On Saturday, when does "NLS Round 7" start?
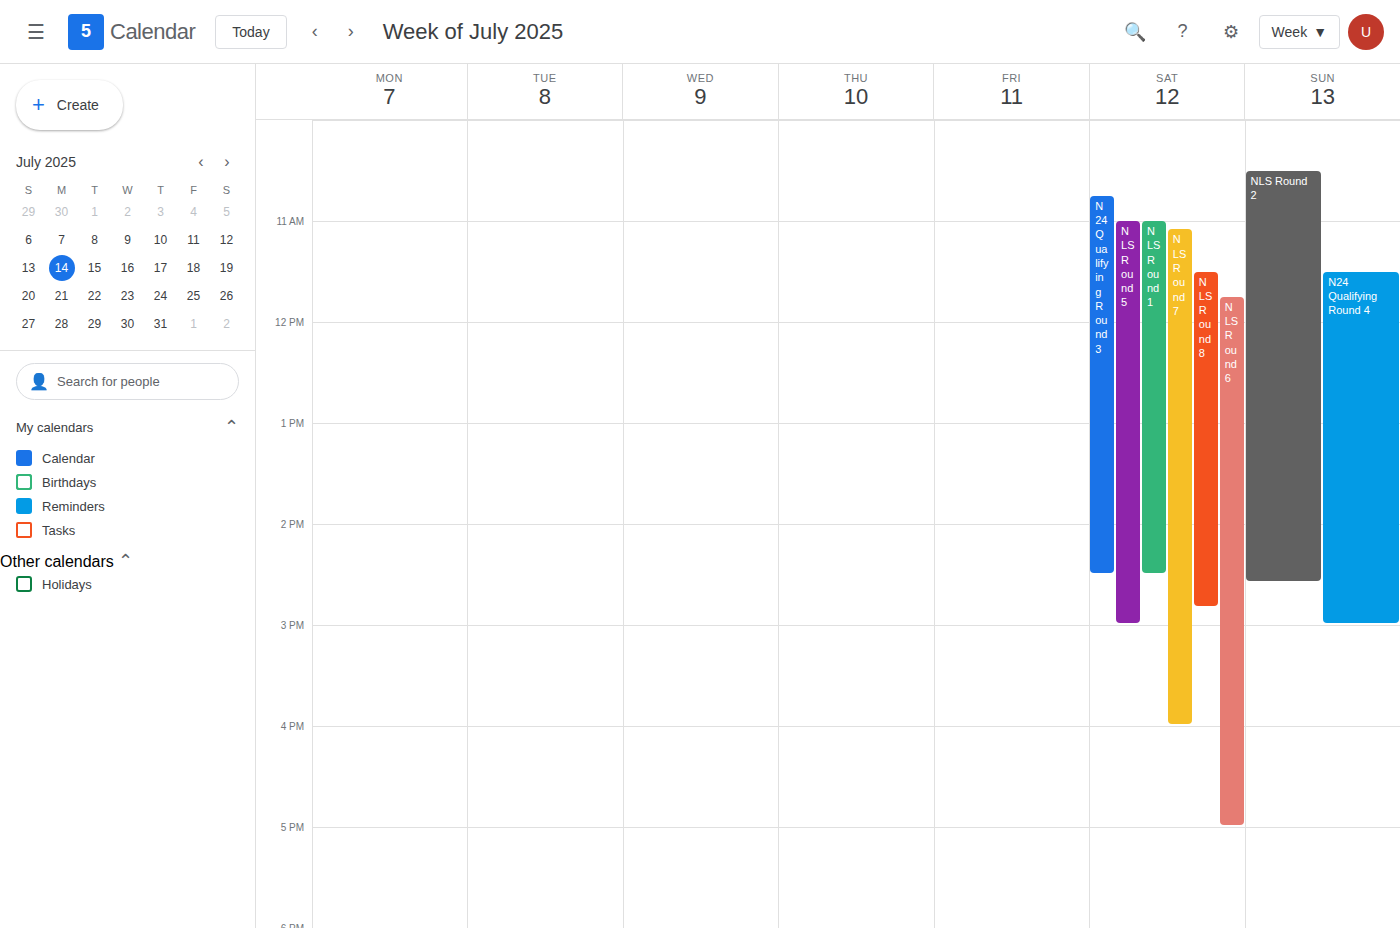
11:05 AM